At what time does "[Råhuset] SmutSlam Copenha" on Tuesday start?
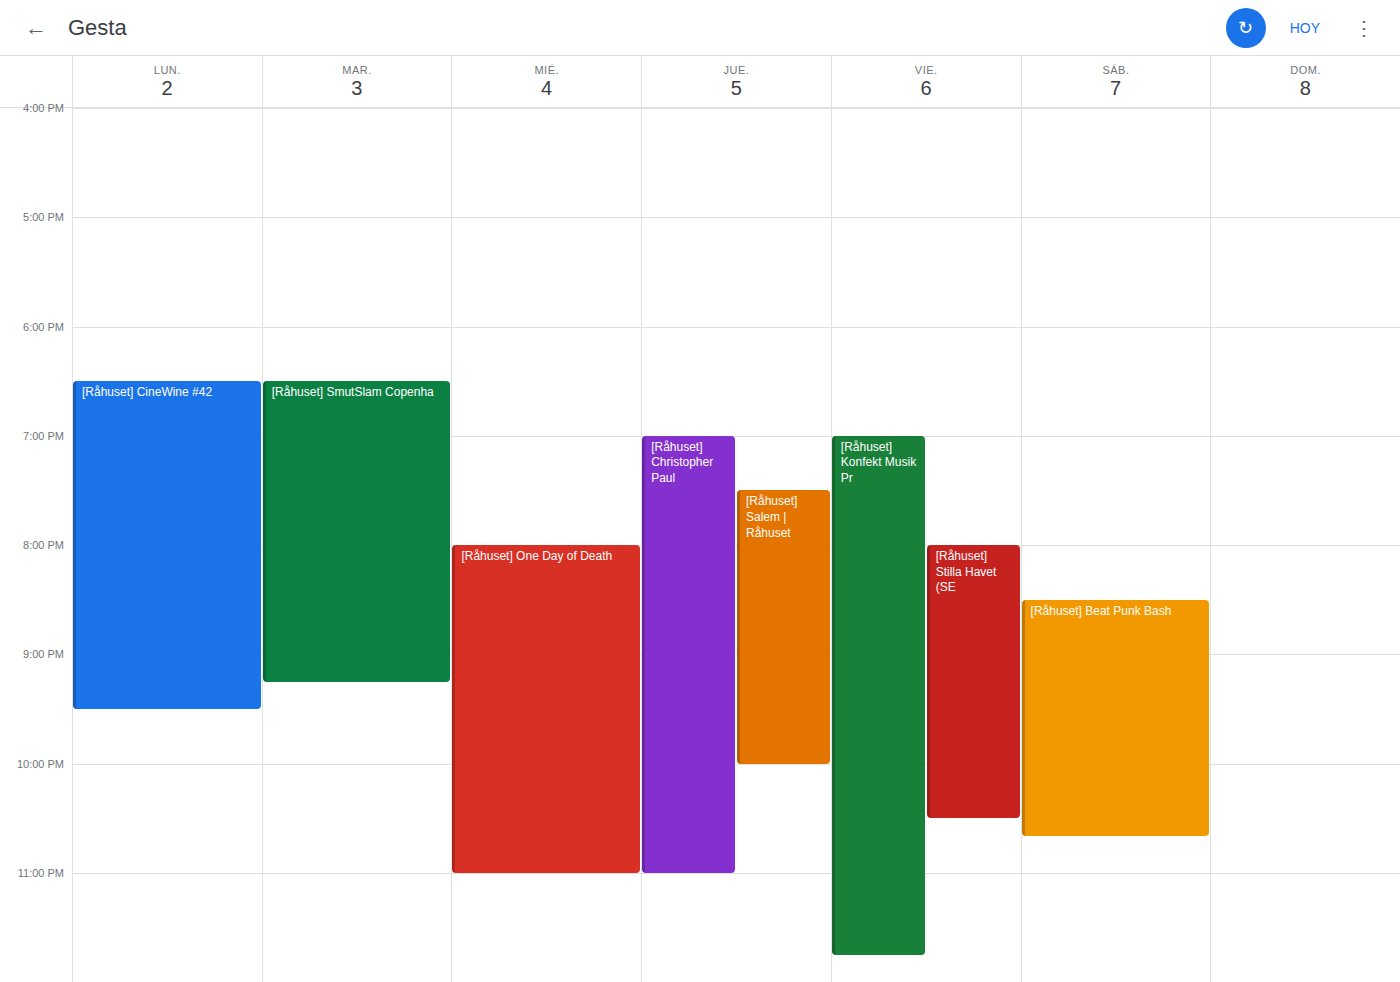
6:30 PM